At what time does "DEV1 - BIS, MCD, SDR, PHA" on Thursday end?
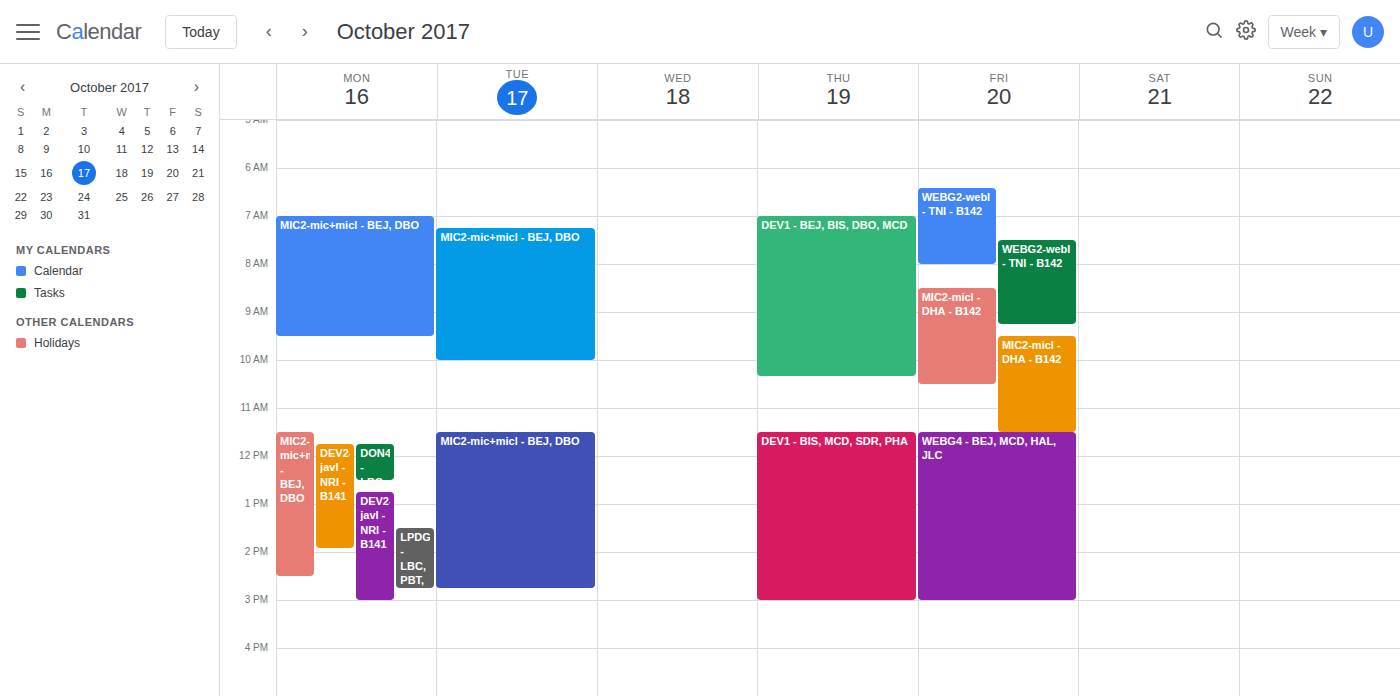
3:00 PM